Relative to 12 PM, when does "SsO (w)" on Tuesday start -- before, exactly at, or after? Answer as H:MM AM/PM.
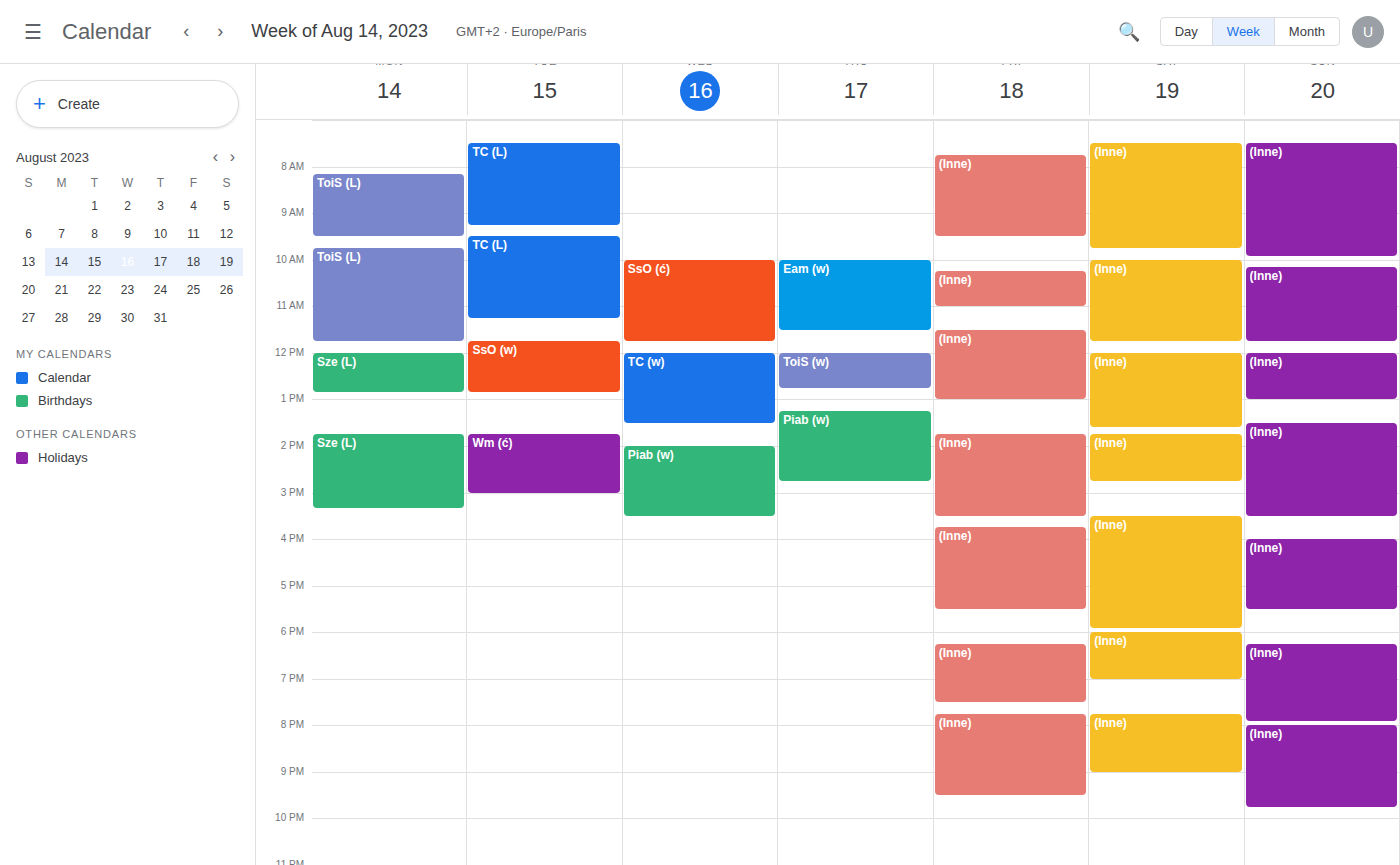
11:45 AM -- before 12 PM, 15 minutes above the 12 PM line.